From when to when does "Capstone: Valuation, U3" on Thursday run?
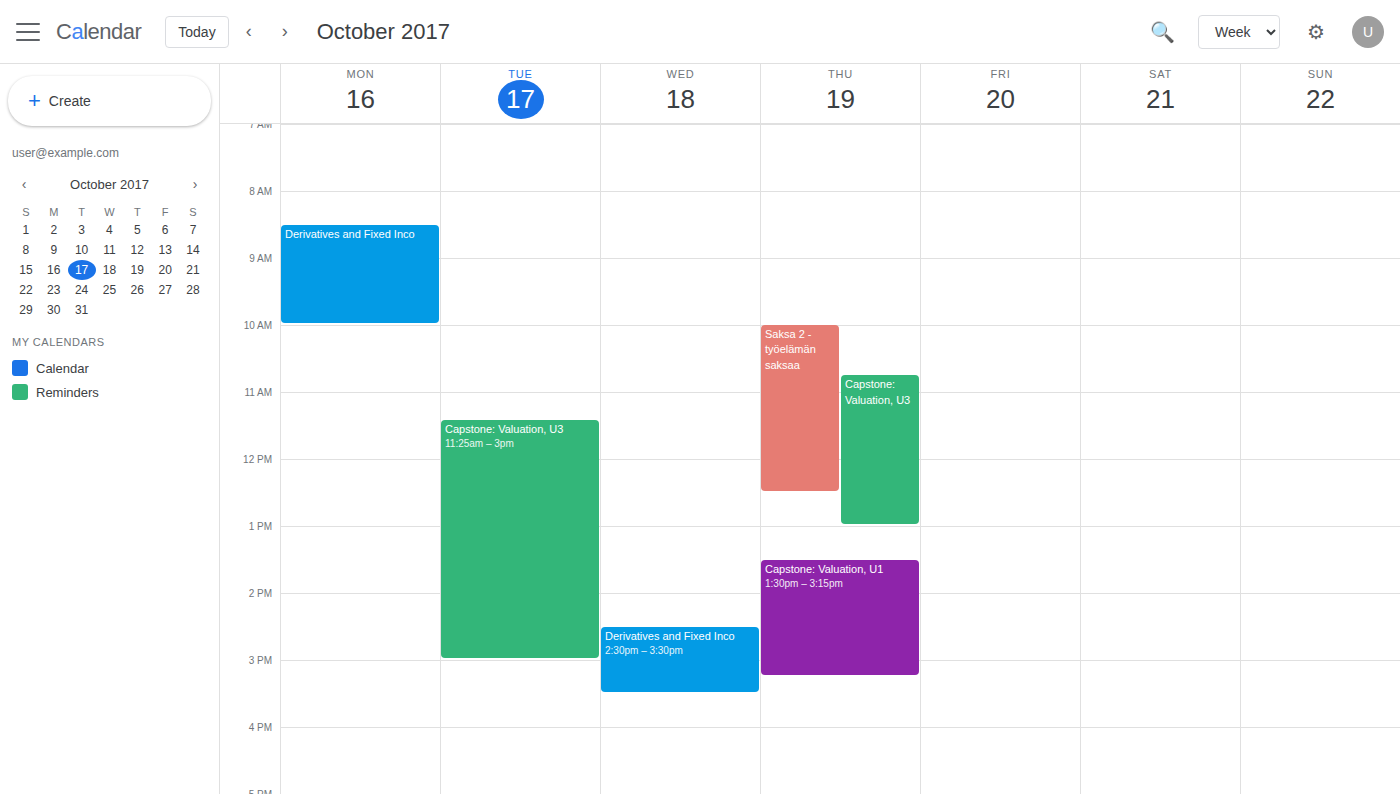
10:45 AM to 1:00 PM